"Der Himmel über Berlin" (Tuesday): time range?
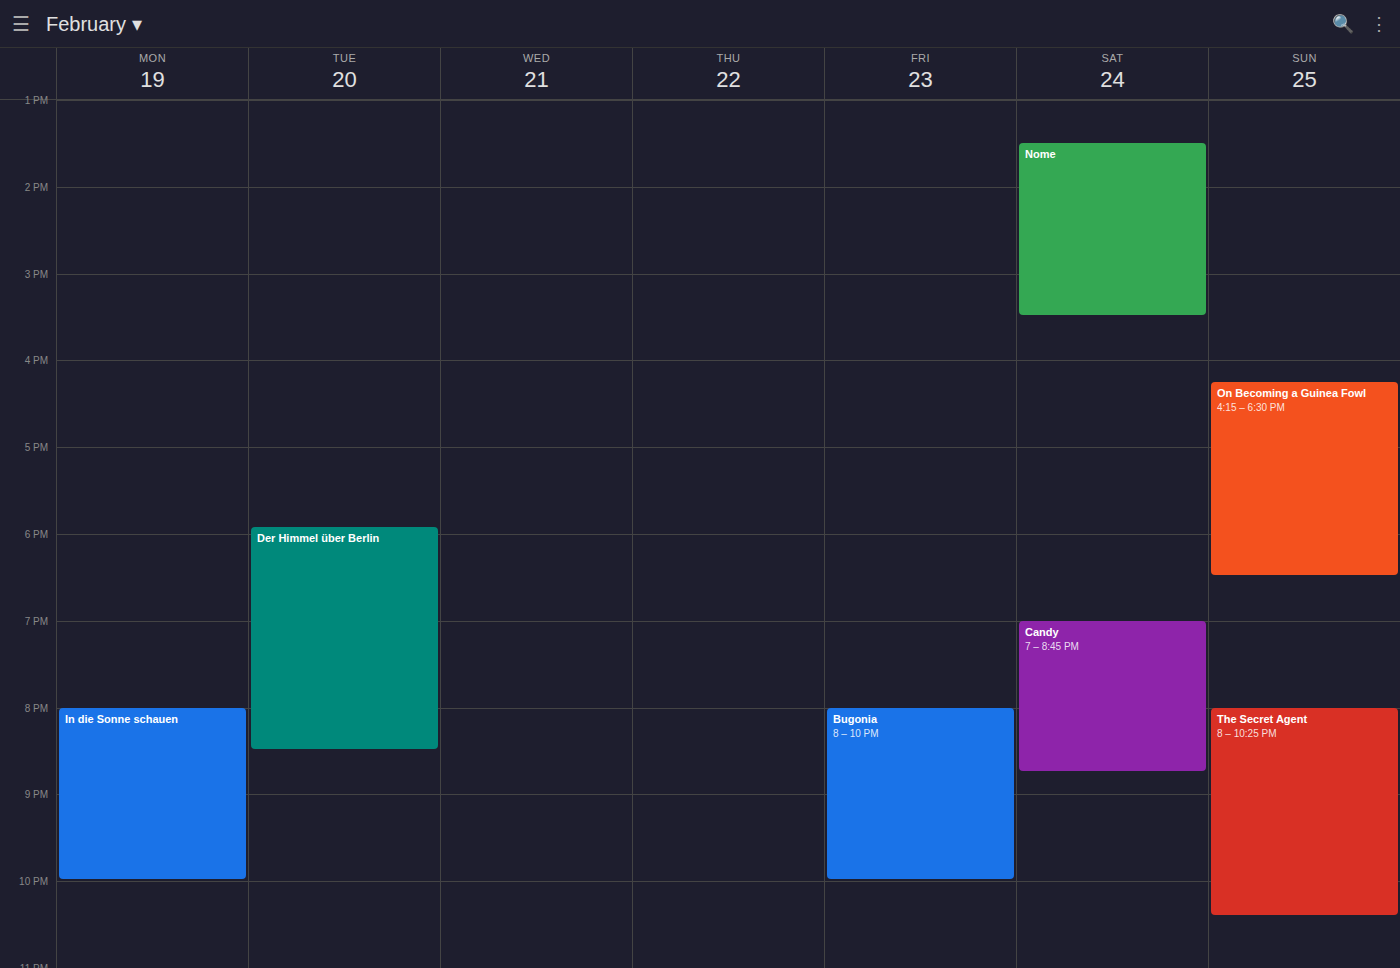
5:55 PM to 8:30 PM